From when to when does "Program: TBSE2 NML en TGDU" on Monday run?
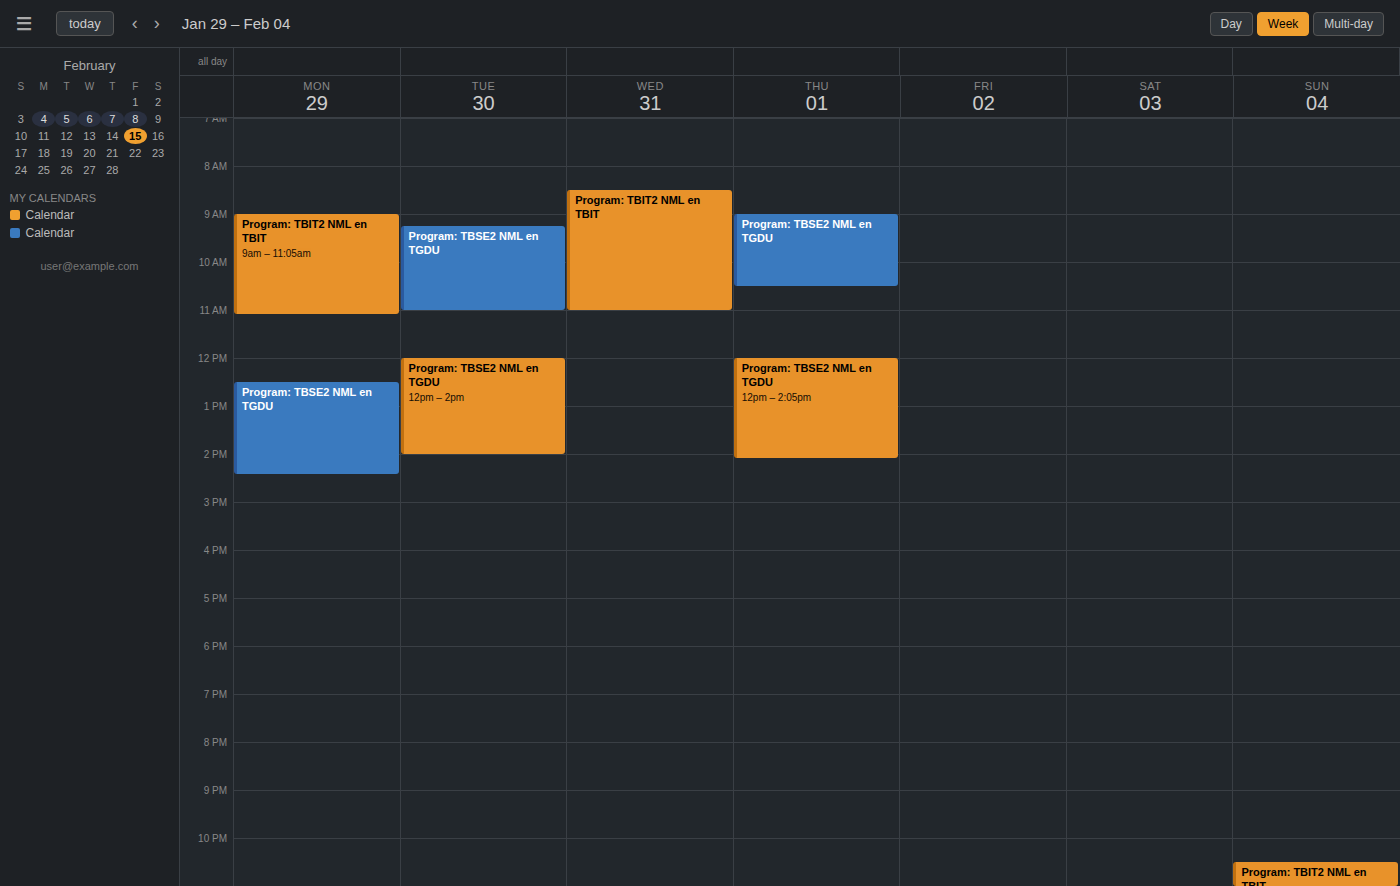
12:30 PM to 2:25 PM